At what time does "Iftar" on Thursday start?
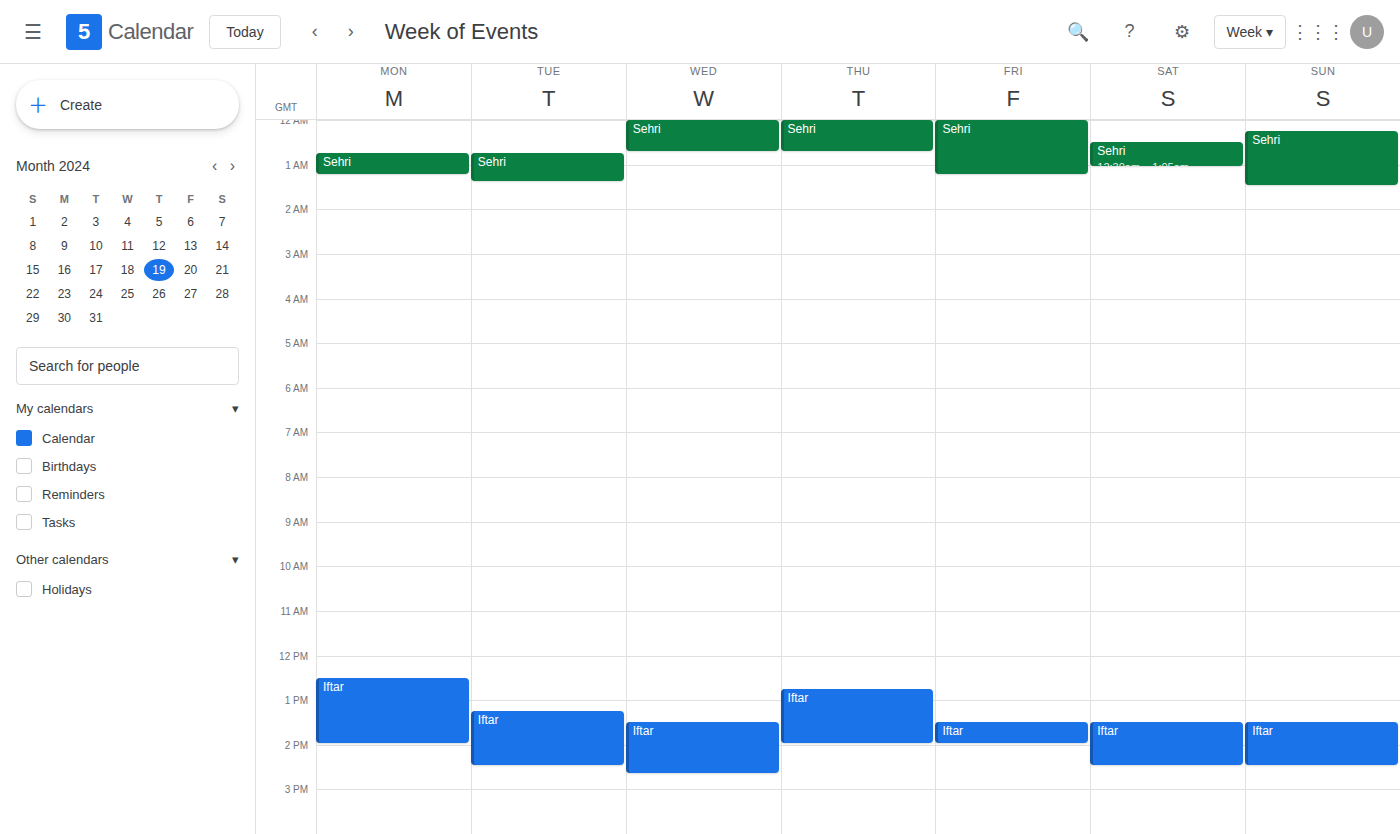
12:45 PM